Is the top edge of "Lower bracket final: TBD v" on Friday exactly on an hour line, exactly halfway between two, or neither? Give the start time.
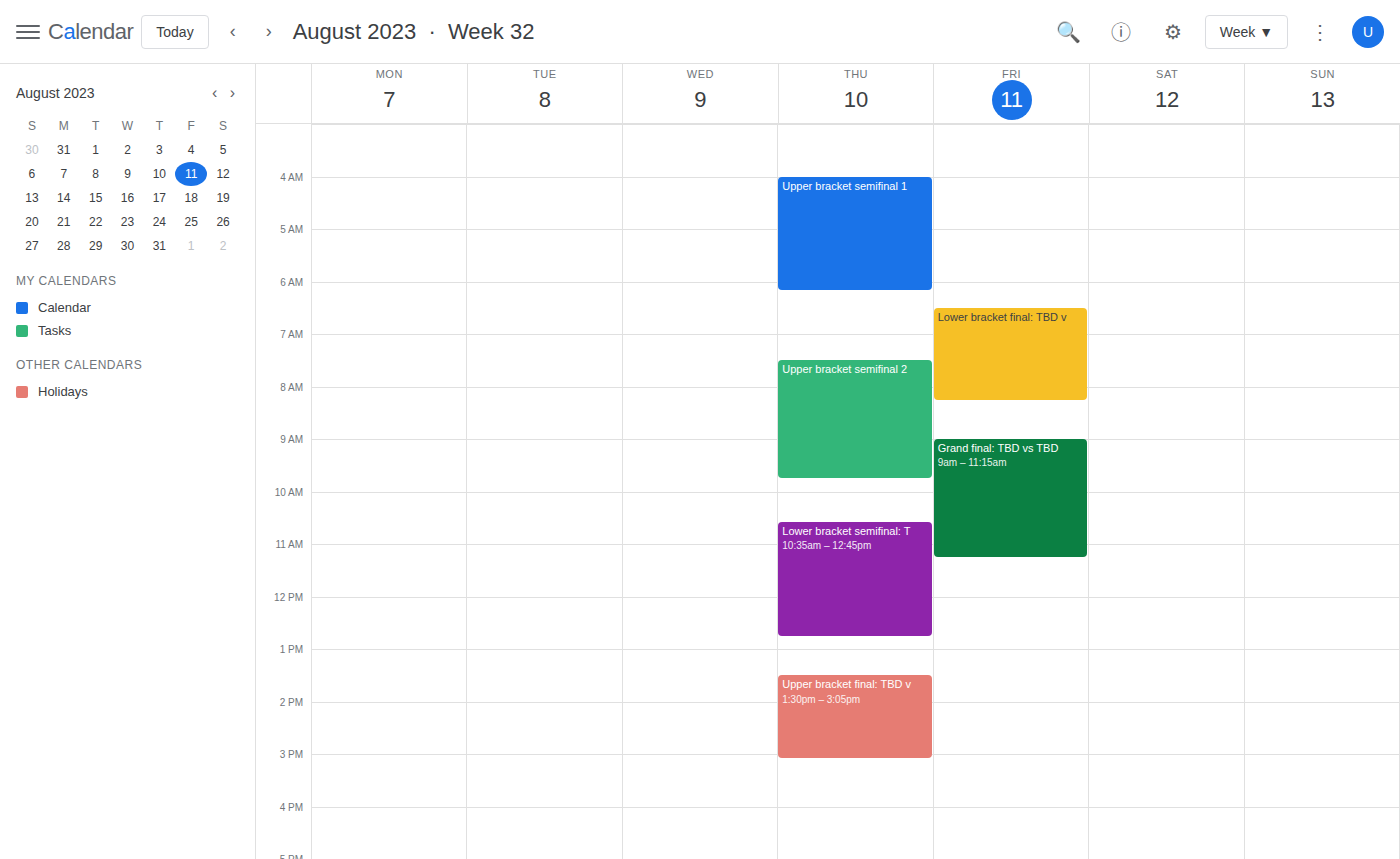
06:30 -- halfway between the 06:00 and 07:00 lines.